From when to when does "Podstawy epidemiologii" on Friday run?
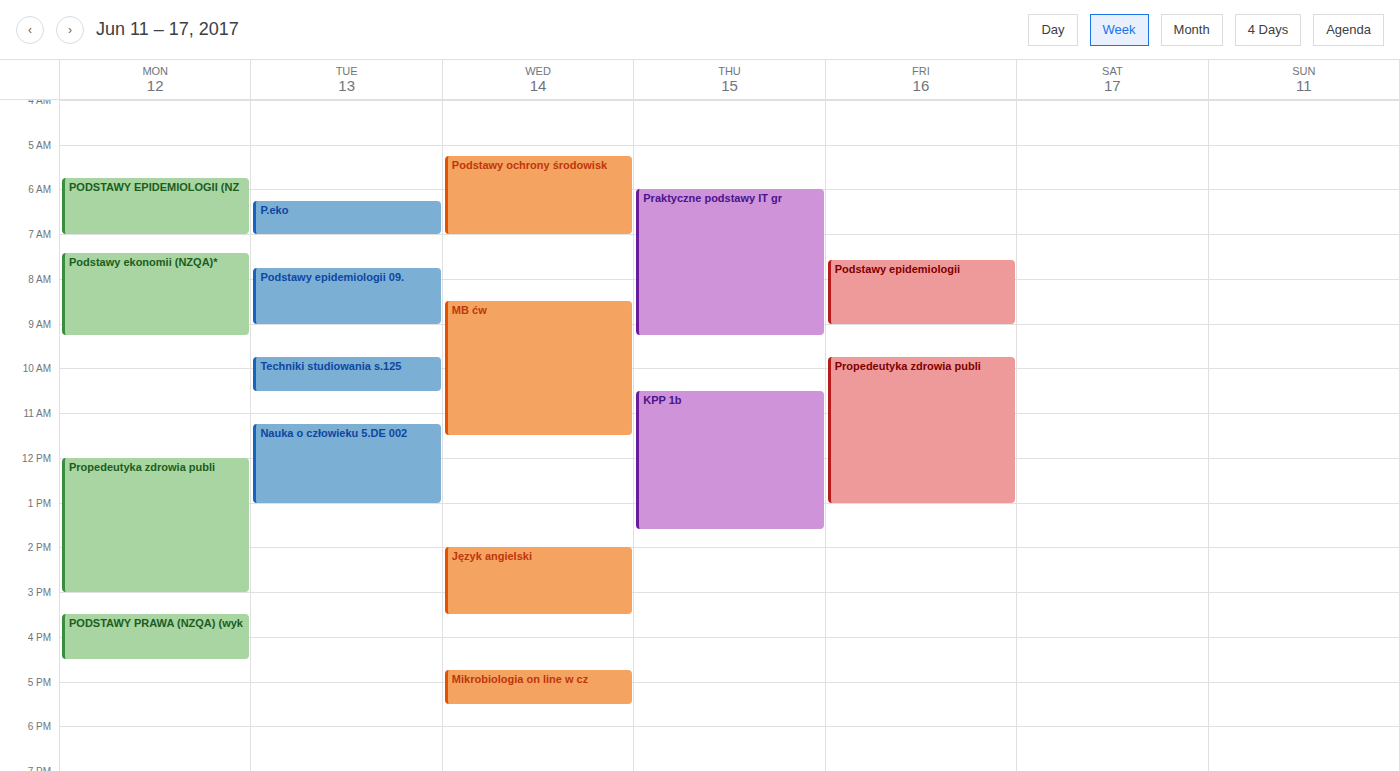
7:35 AM to 9:00 AM